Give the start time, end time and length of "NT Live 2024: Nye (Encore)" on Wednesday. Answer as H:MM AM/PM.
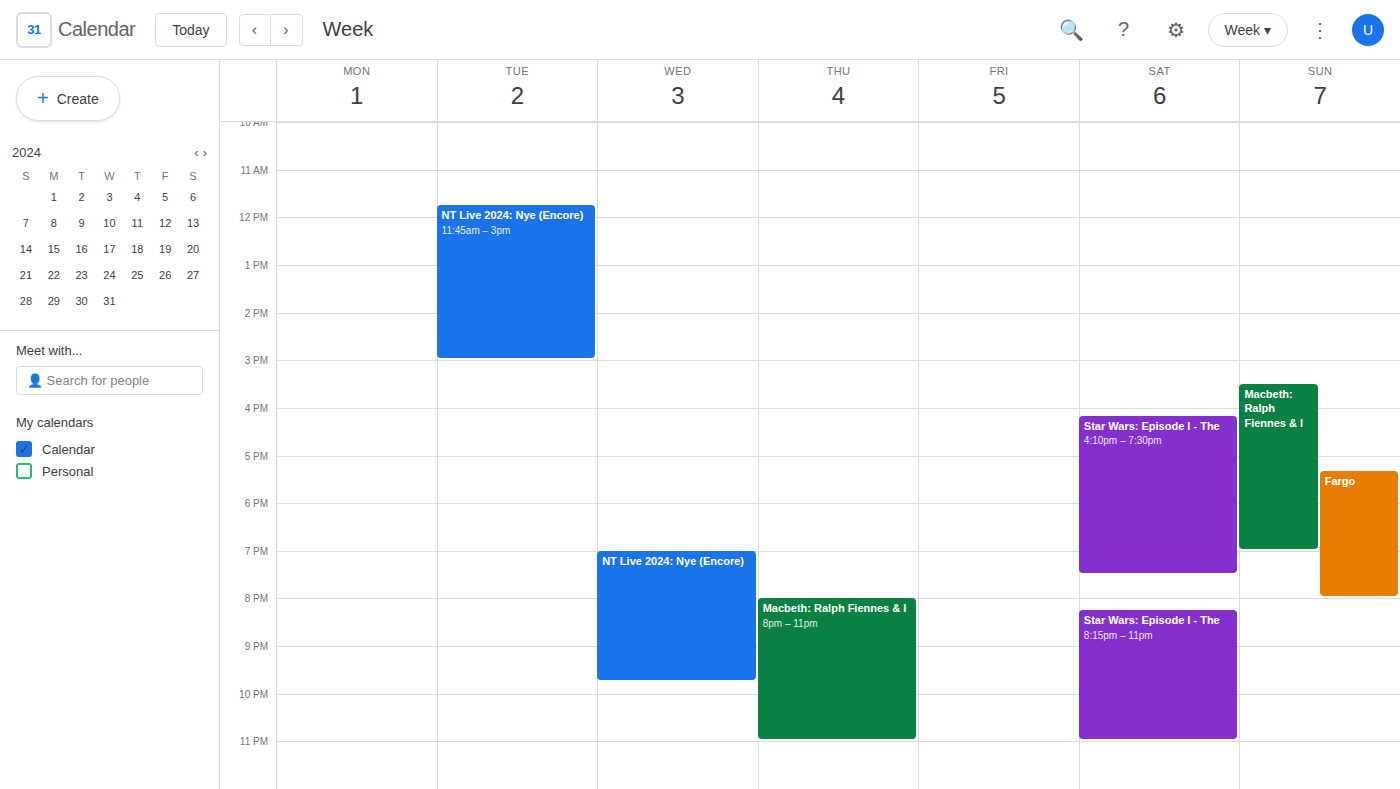
7:00 PM to 9:45 PM, 2 hours 45 minutes